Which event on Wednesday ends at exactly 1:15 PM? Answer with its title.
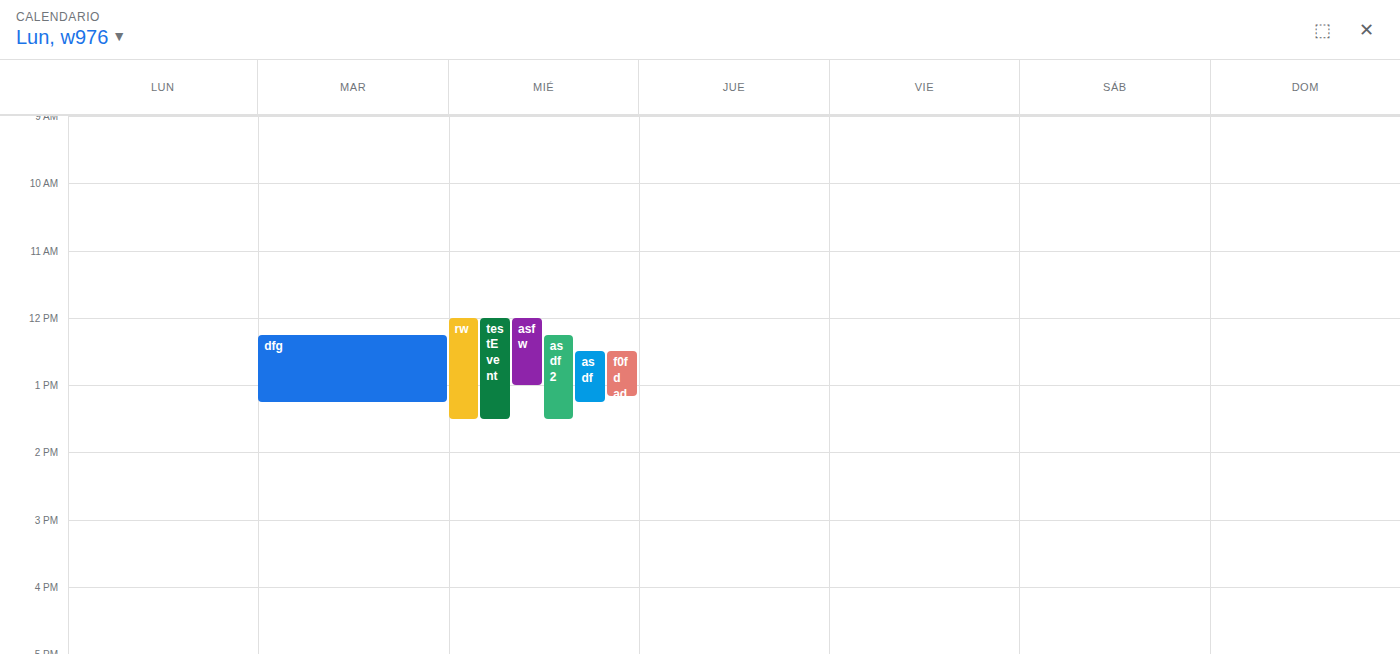
"asdf"